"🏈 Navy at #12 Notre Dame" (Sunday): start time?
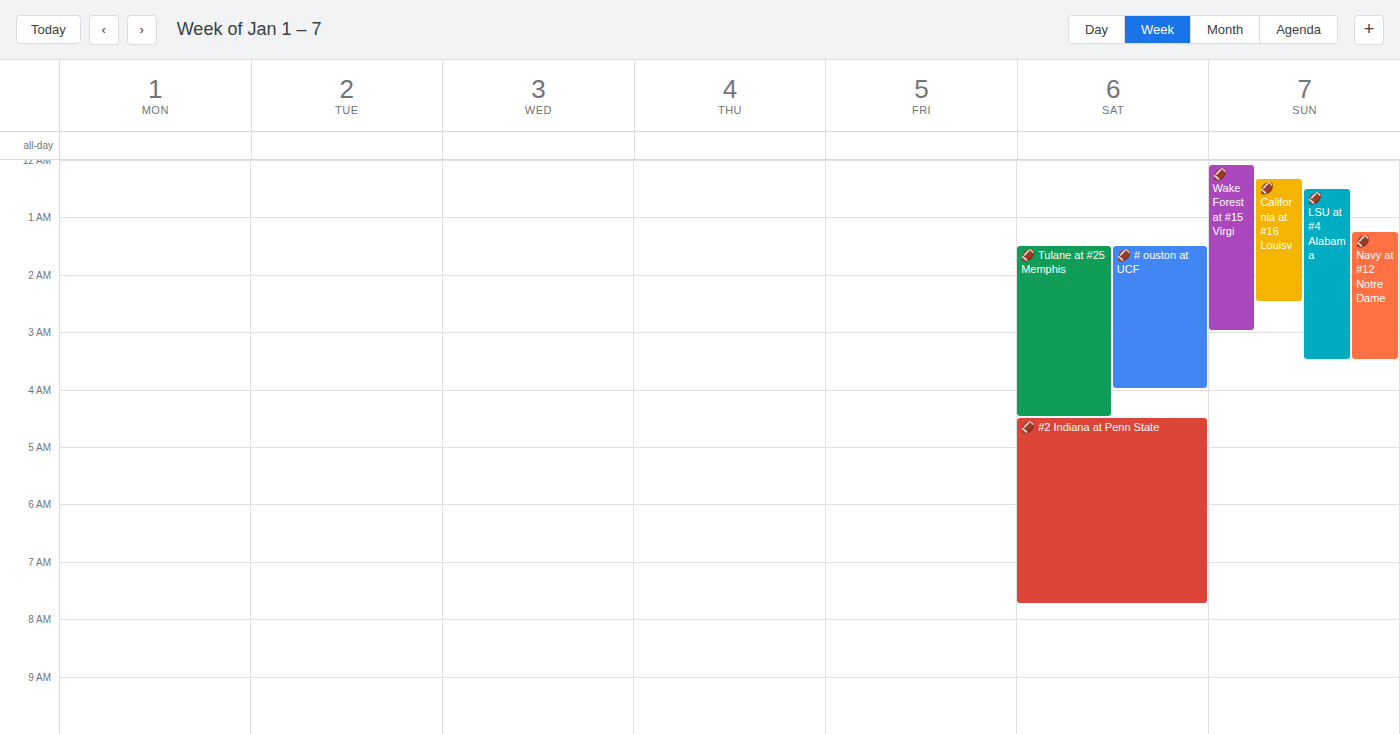
1:15 AM